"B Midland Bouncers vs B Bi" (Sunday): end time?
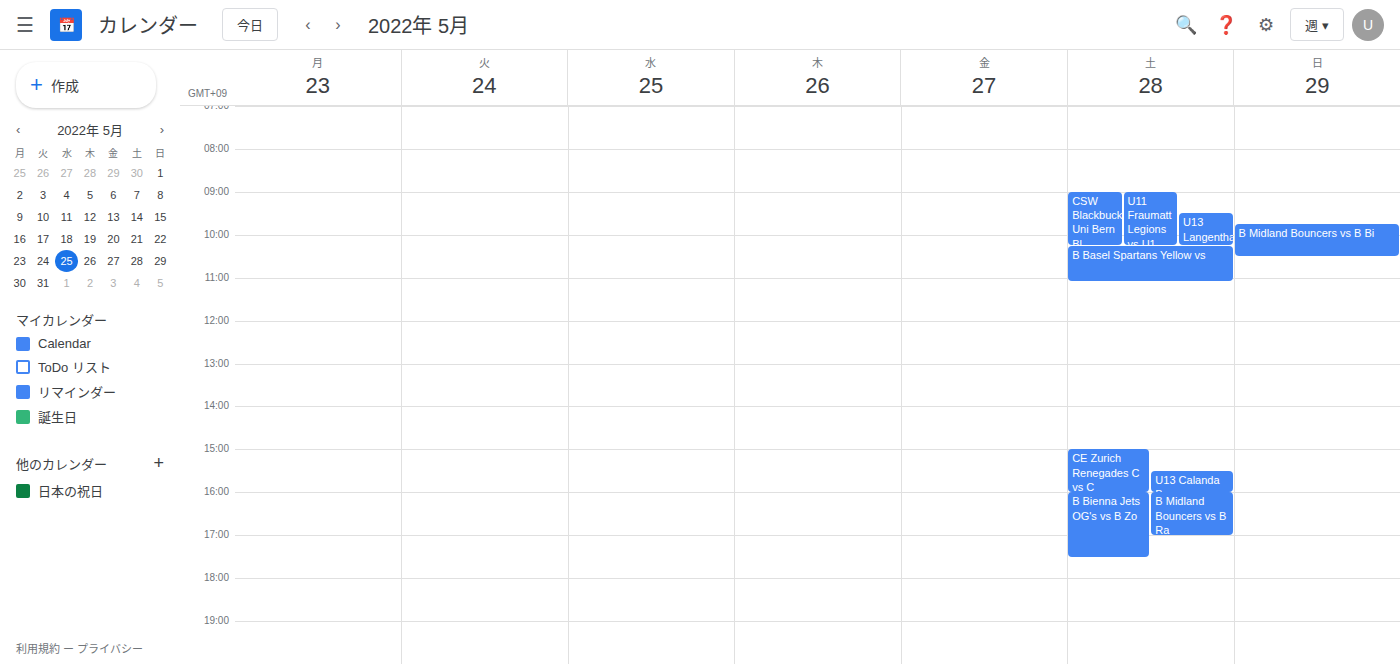
10:30 AM